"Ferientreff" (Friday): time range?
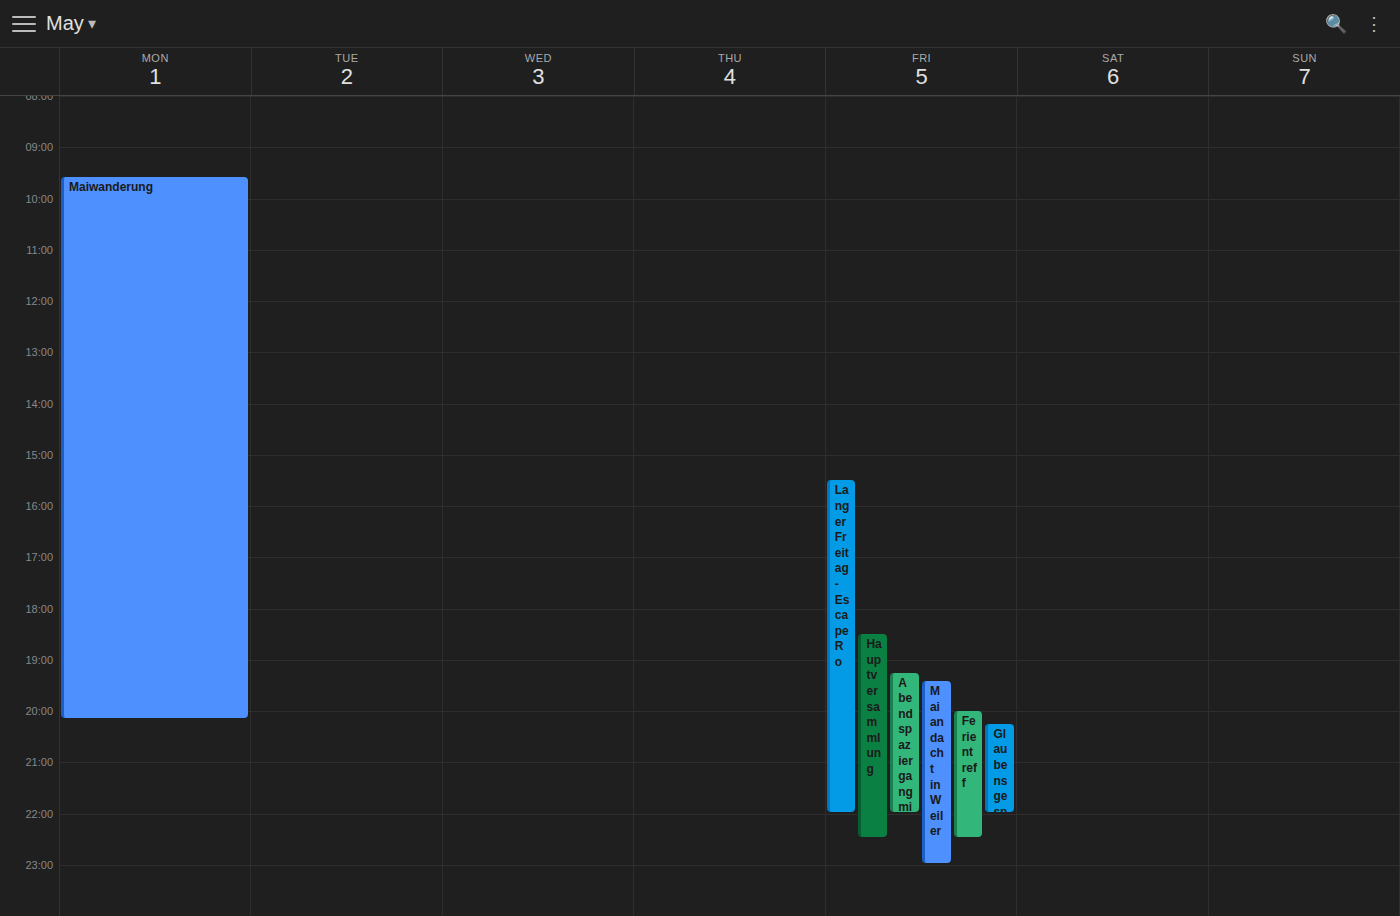
20:00 to 22:30